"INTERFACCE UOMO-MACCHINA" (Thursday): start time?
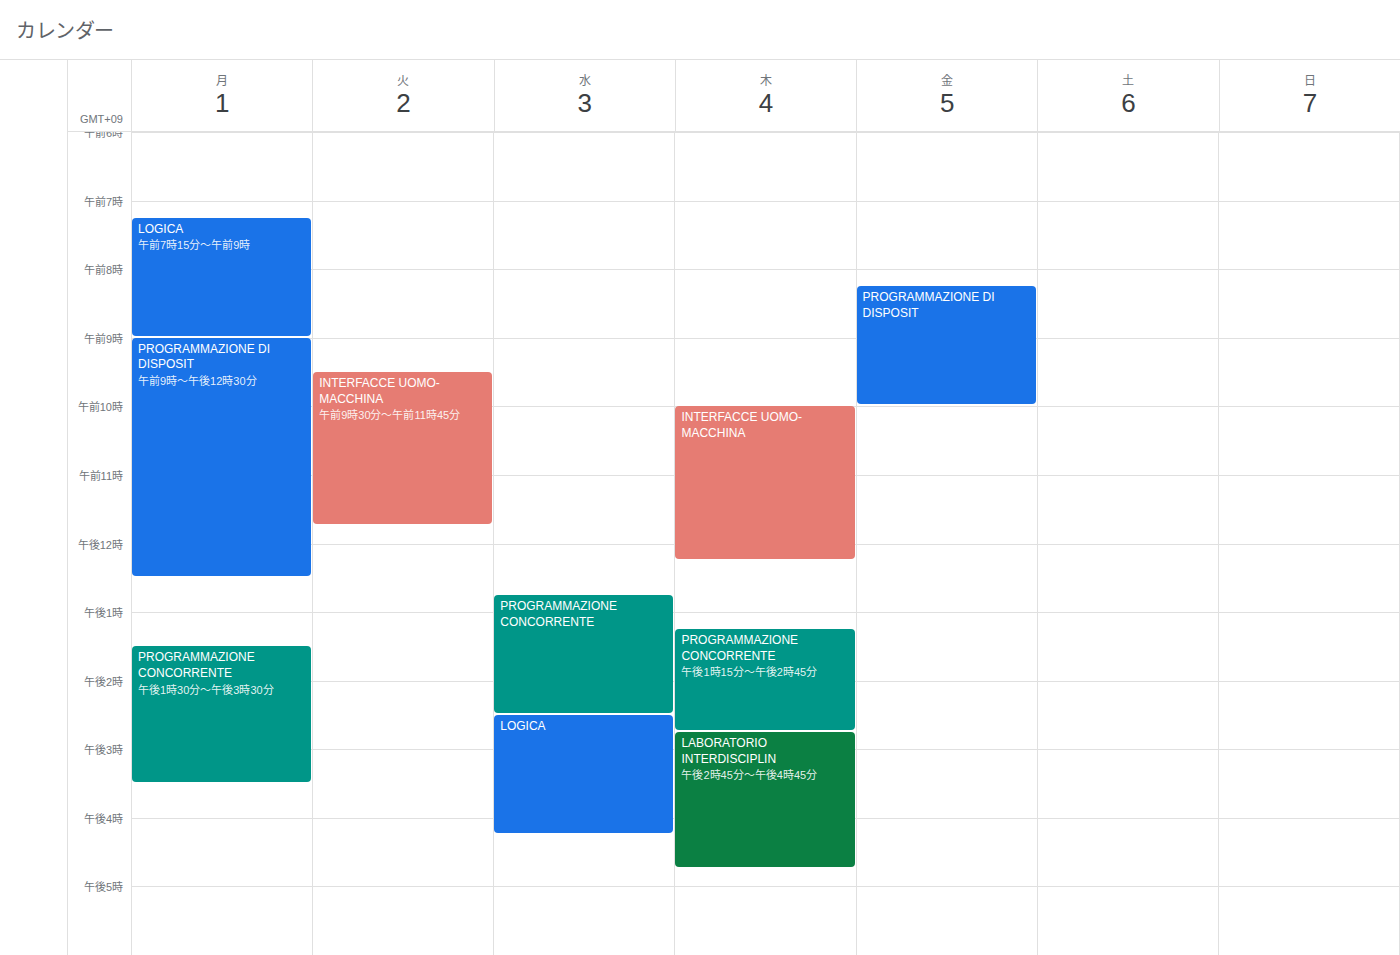
10:00 AM